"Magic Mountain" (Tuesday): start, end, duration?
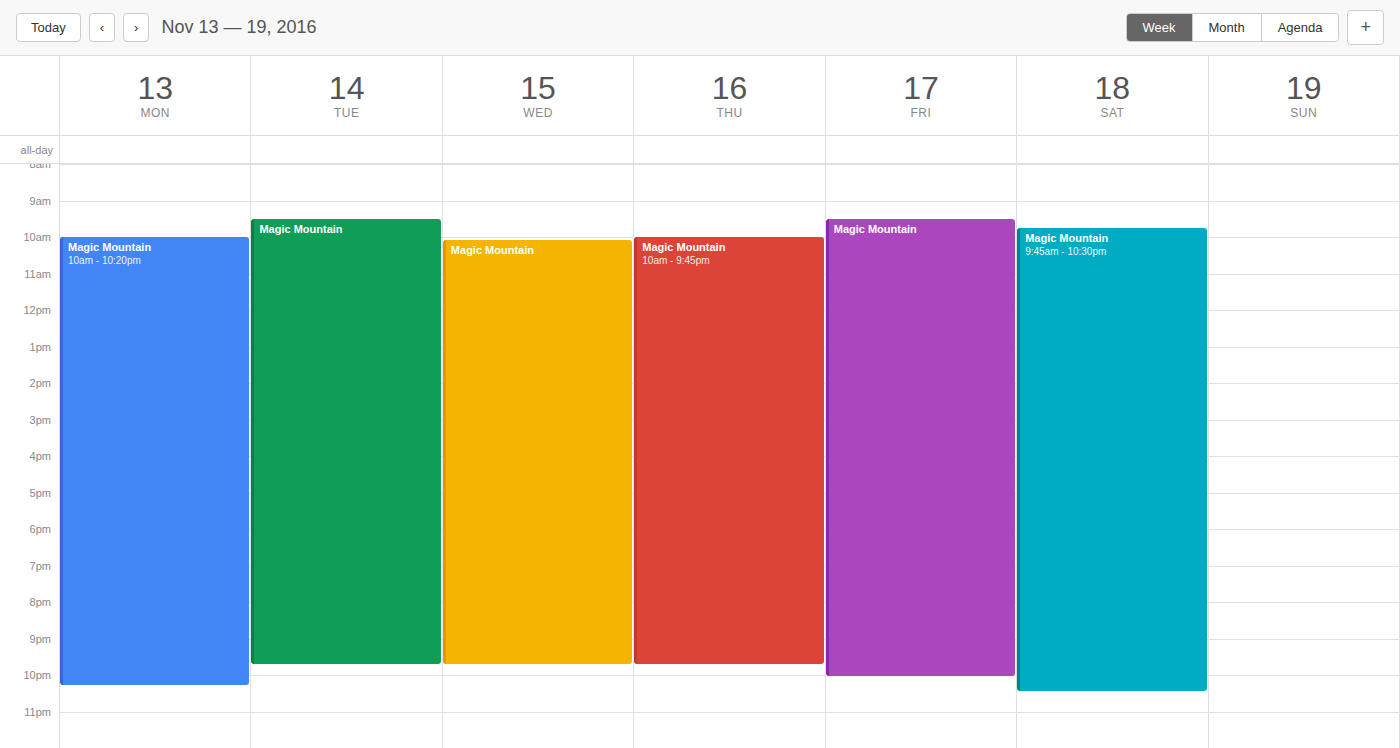
9:30 AM to 9:45 PM, 12 hours 15 minutes